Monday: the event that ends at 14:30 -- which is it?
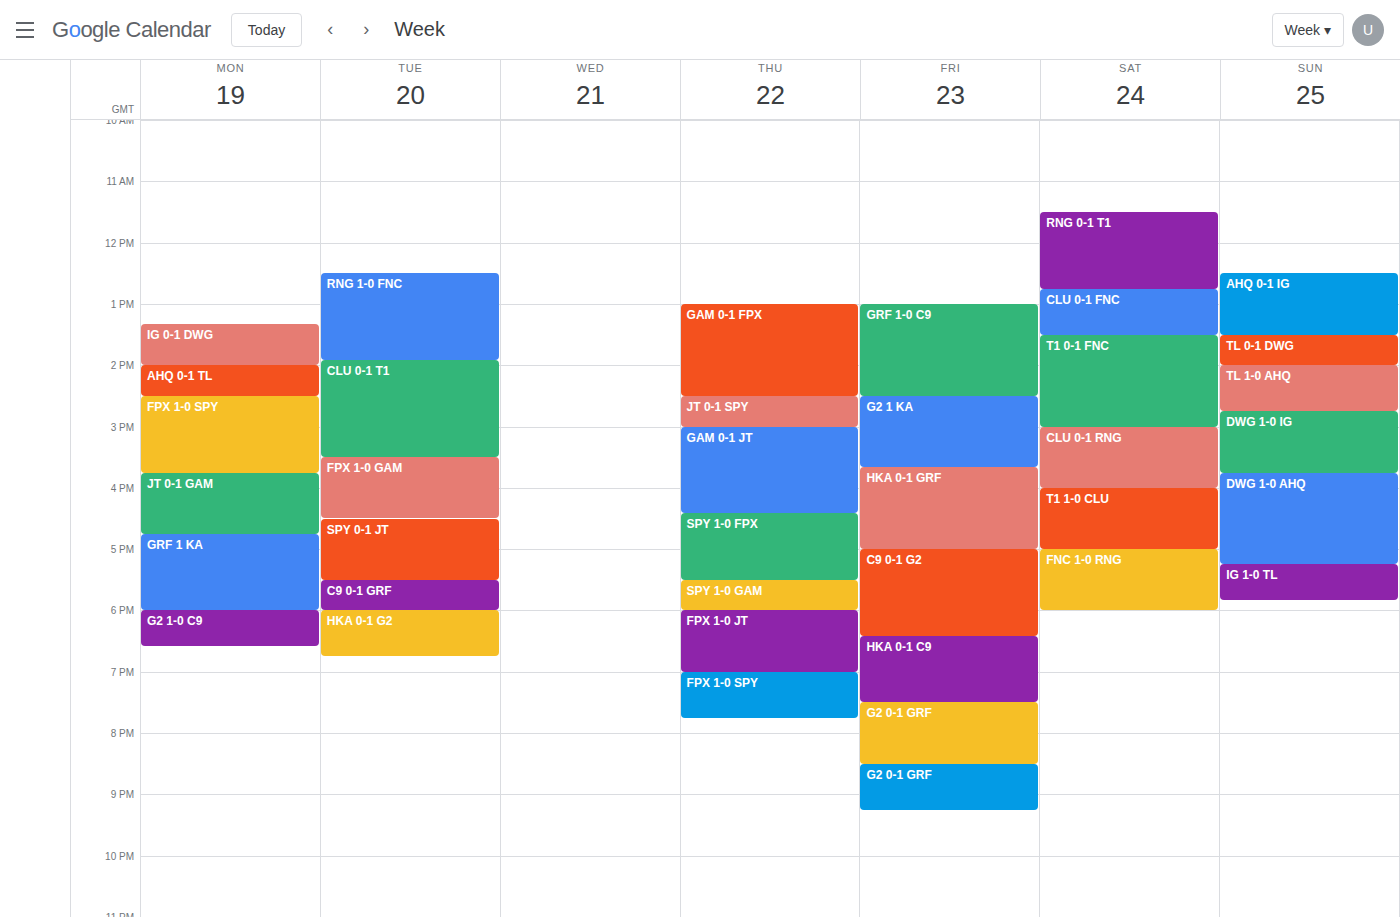
"AHQ 0-1 TL"